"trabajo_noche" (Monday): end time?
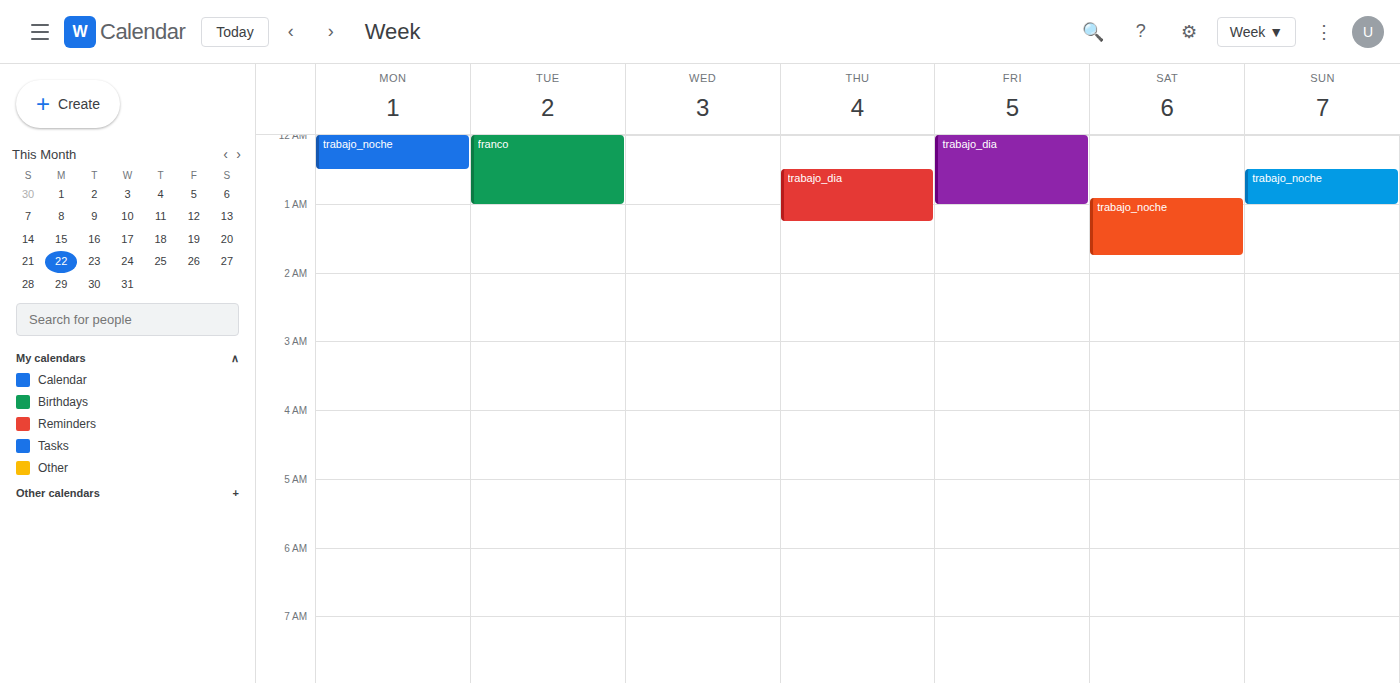
12:30 AM